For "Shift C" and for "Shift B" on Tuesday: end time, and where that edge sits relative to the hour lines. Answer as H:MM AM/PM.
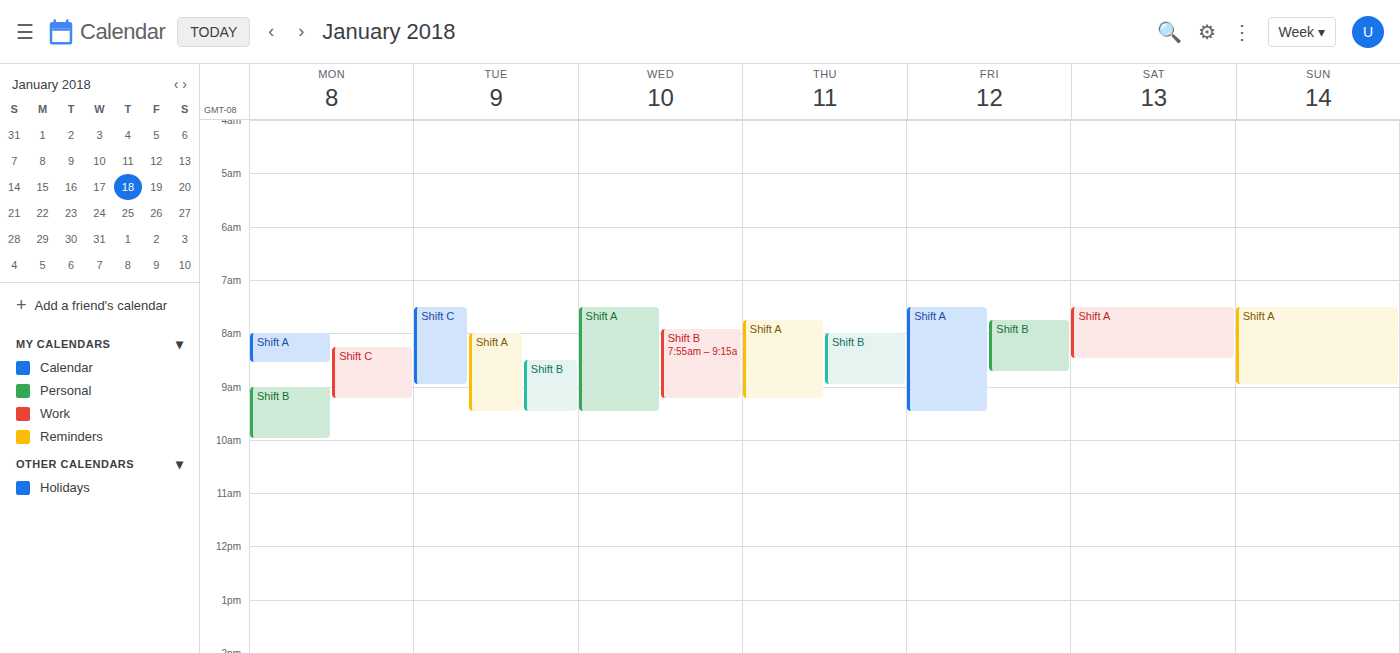
"Shift C": 9:00 AM, exactly on the 9 AM line. "Shift B": 9:30 AM, halfway between the 9 AM and 10 AM lines.